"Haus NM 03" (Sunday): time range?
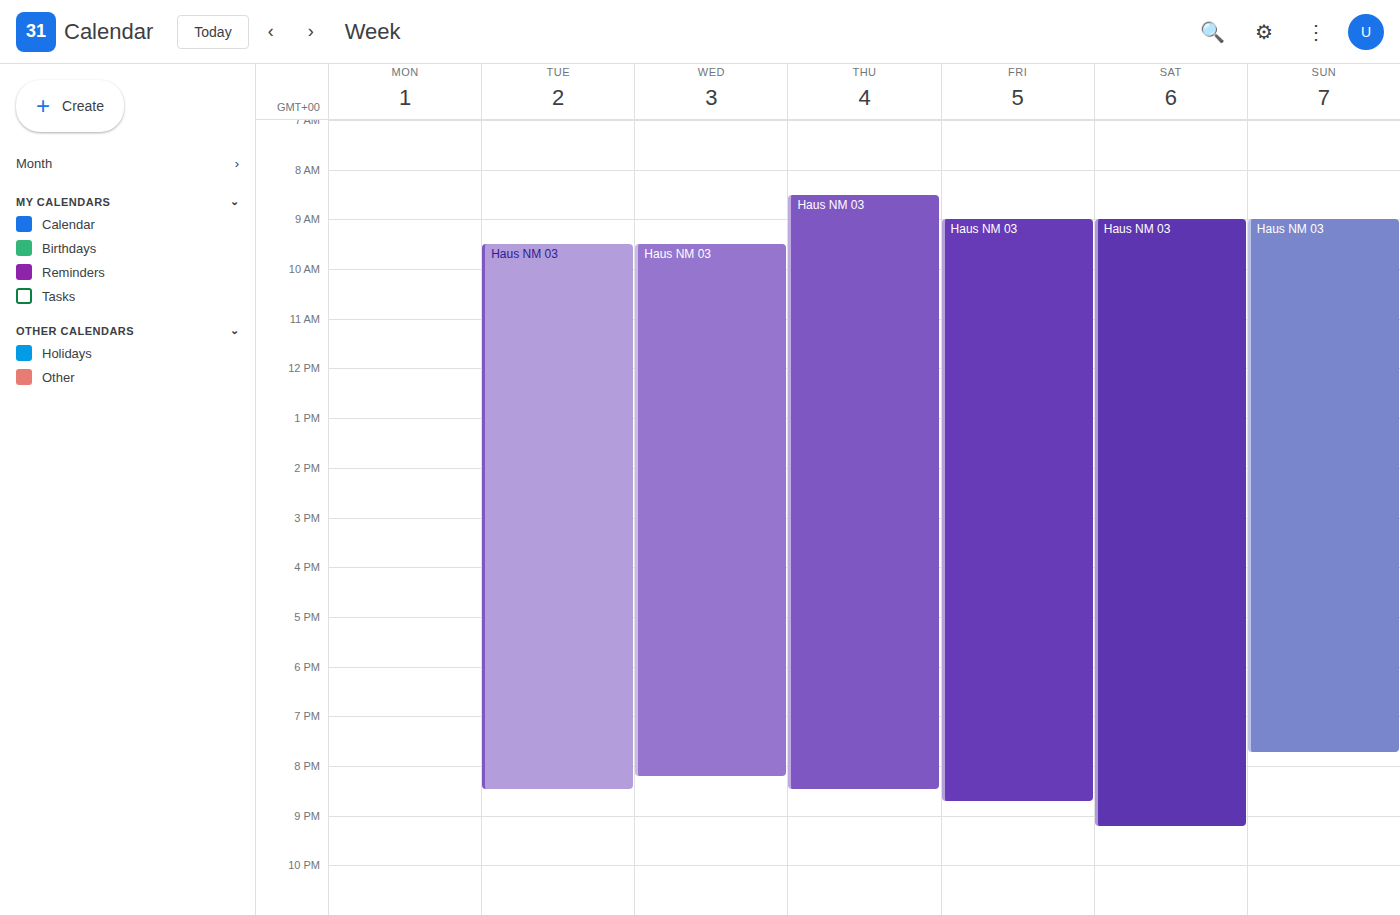
09:00 to 19:45